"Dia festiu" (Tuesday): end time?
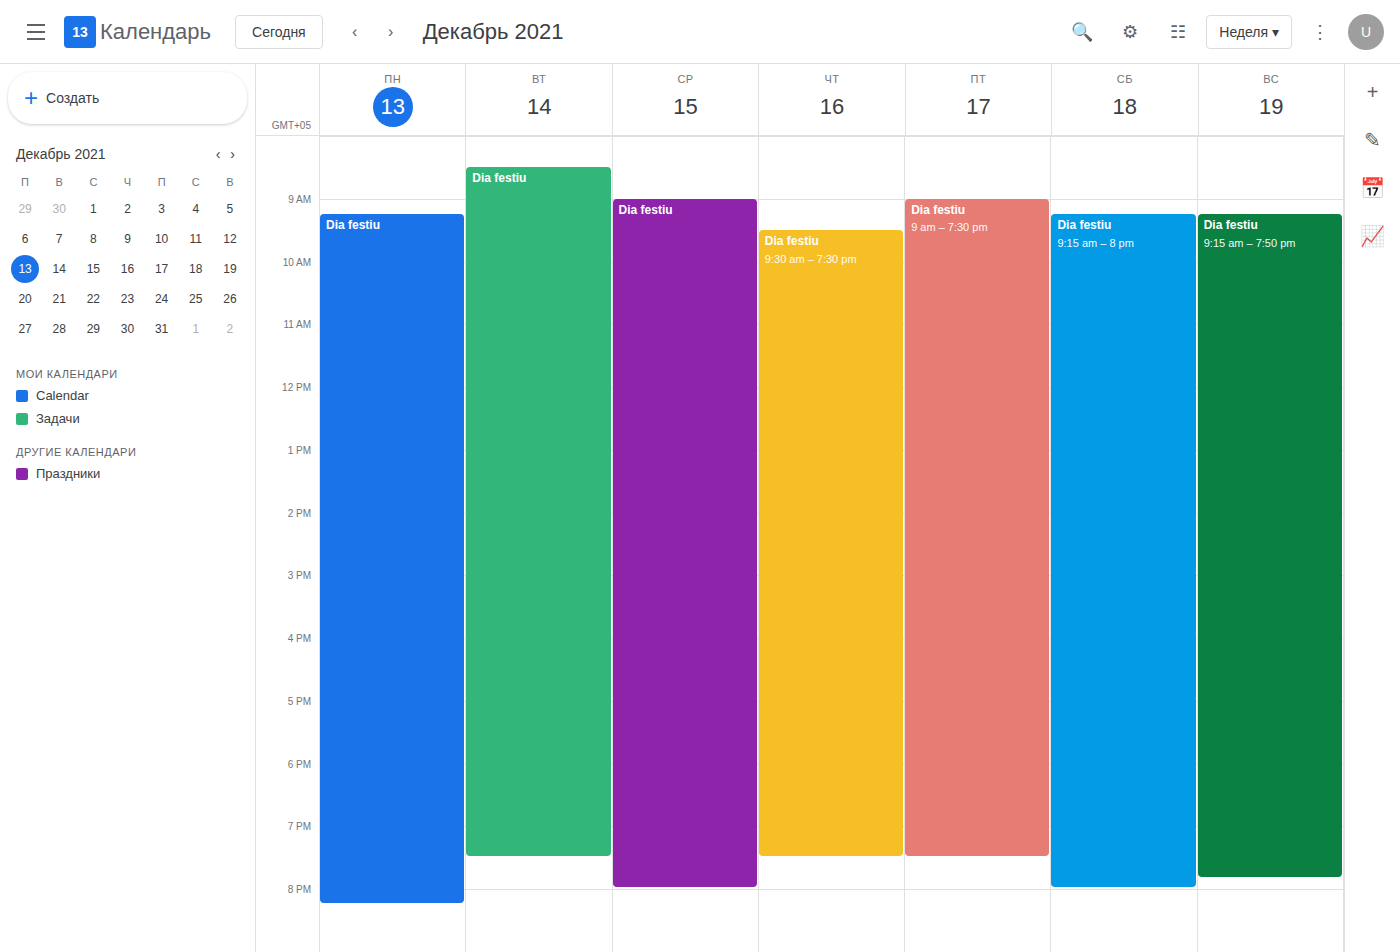
19:30